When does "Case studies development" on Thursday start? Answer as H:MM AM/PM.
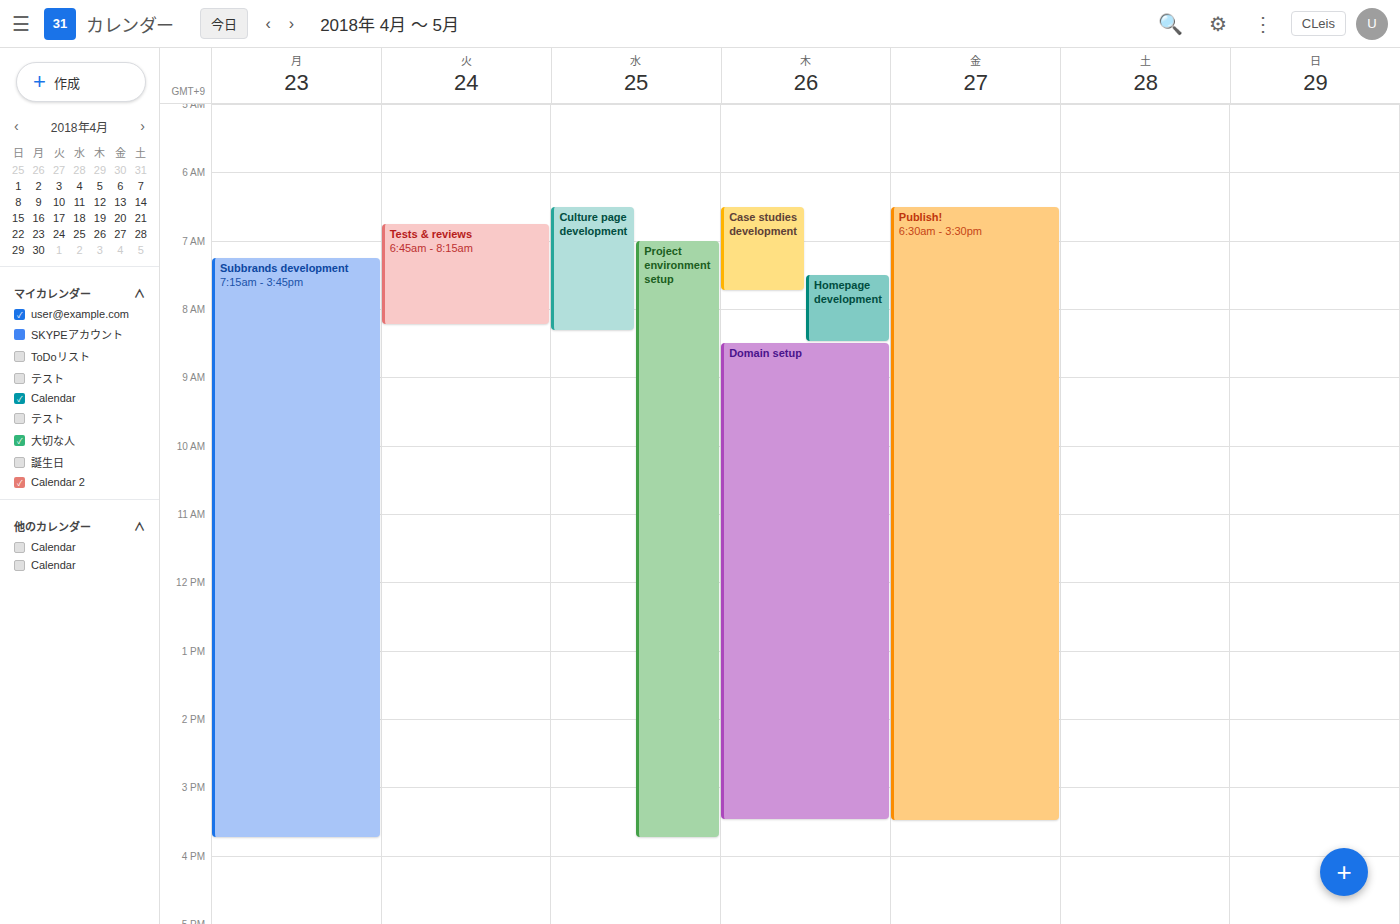
6:30 AM